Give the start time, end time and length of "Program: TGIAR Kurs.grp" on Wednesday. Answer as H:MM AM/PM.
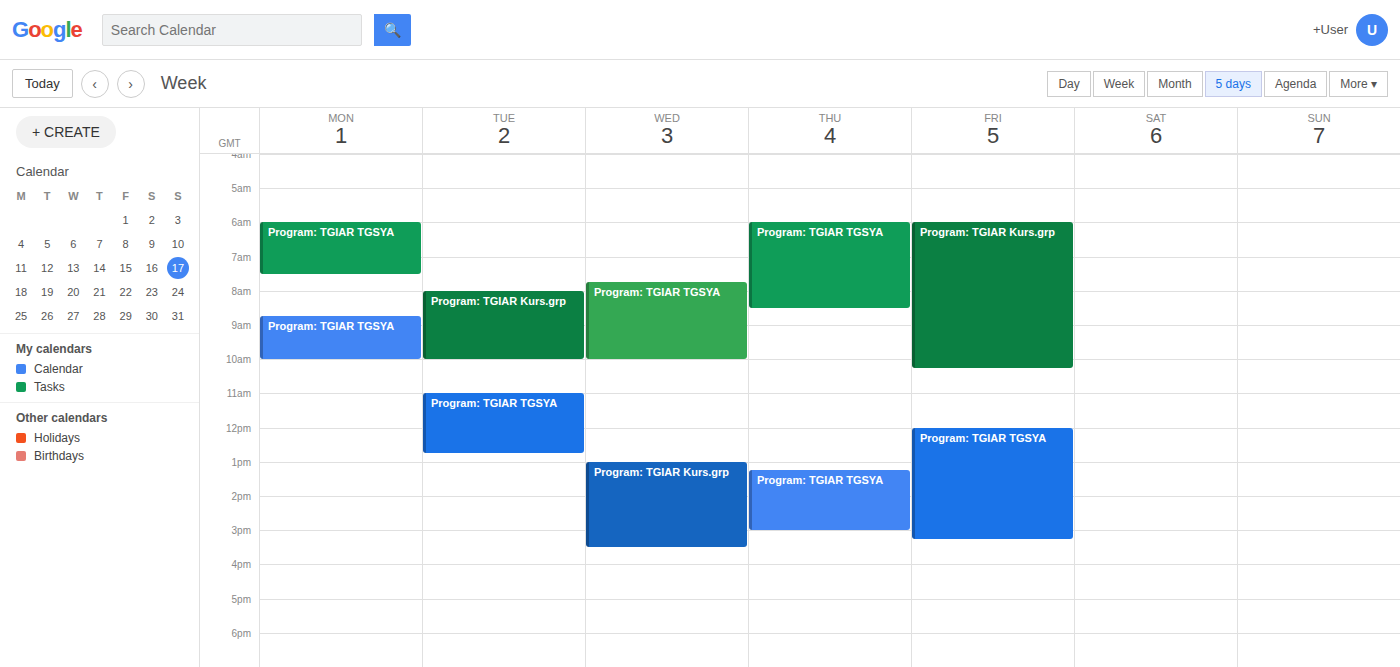
1:00 PM to 3:30 PM, 2 hours 30 minutes